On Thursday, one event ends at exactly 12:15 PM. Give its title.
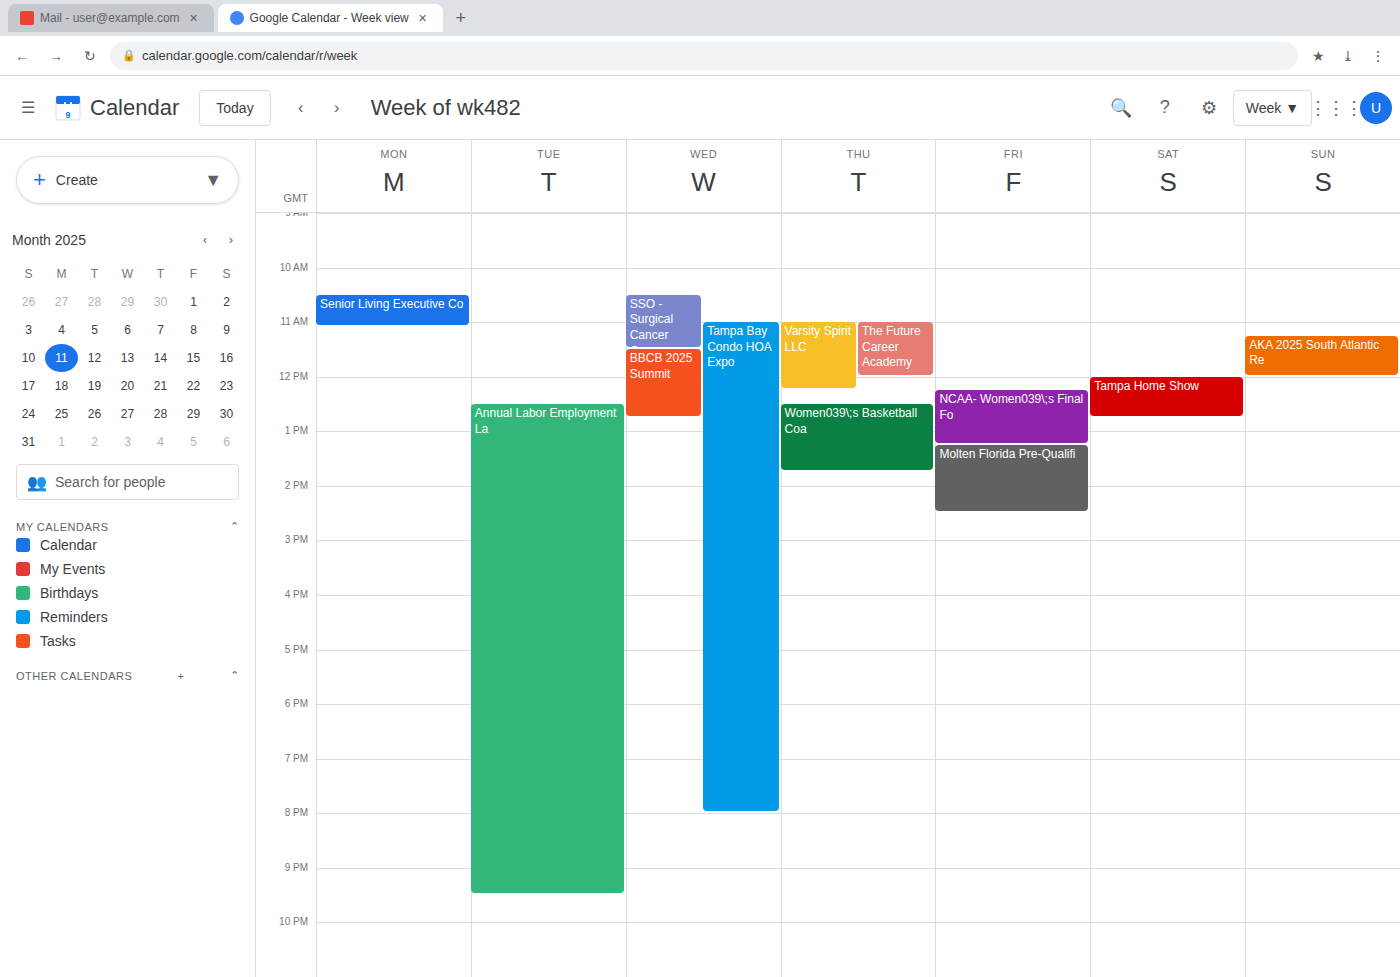
"Varsity Spirit LLC"